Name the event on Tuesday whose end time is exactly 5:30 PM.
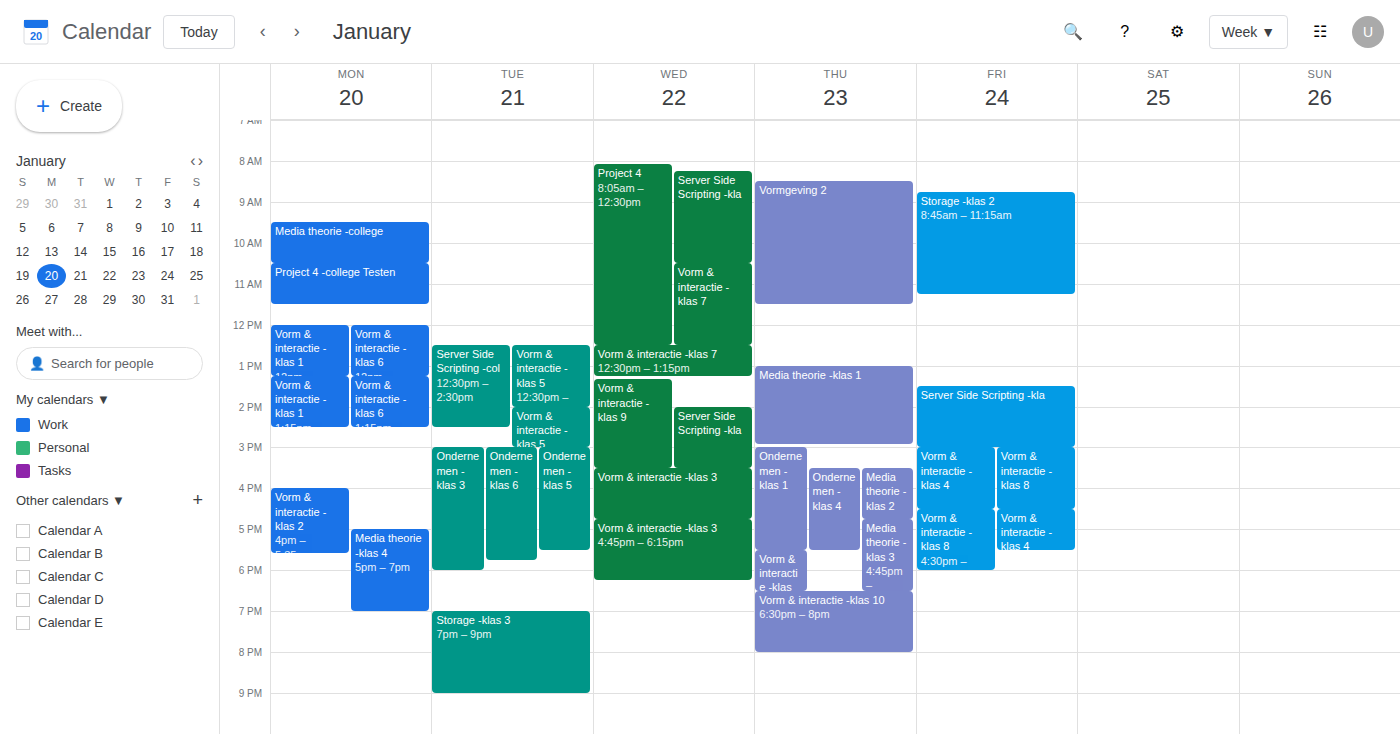
"Ondernemen -klas 5"